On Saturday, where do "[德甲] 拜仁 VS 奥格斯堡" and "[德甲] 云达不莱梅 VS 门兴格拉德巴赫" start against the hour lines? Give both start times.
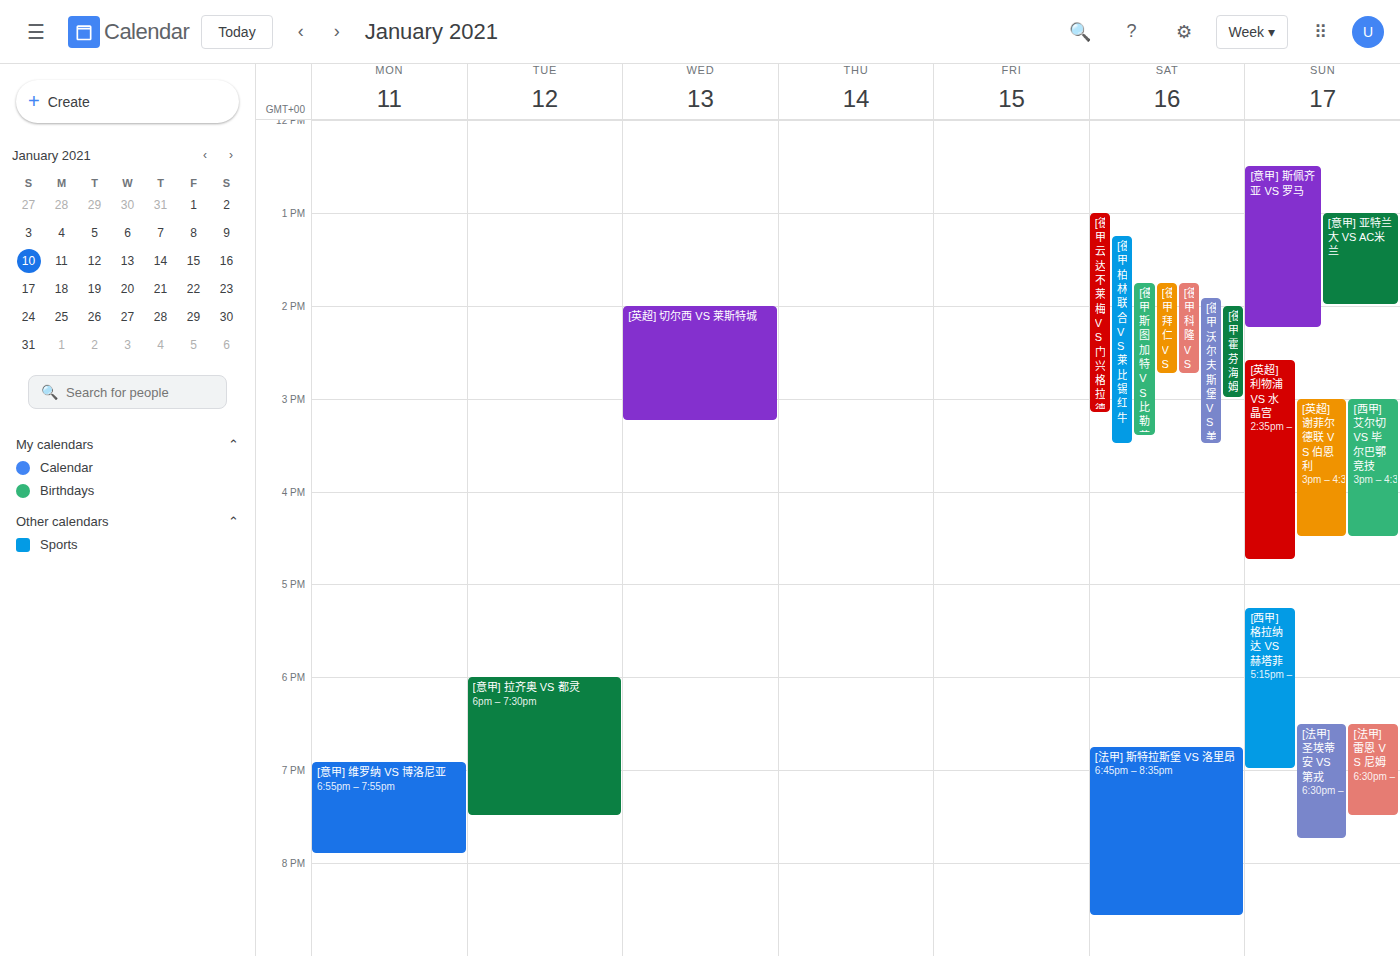
"[德甲] 拜仁 VS 奥格斯堡": 1:45 PM, neither: three quarters of the way from the 1 PM line to the 2 PM line. "[德甲] 云达不莱梅 VS 门兴格拉德巴赫": 1:00 PM, exactly on the 1 PM line.